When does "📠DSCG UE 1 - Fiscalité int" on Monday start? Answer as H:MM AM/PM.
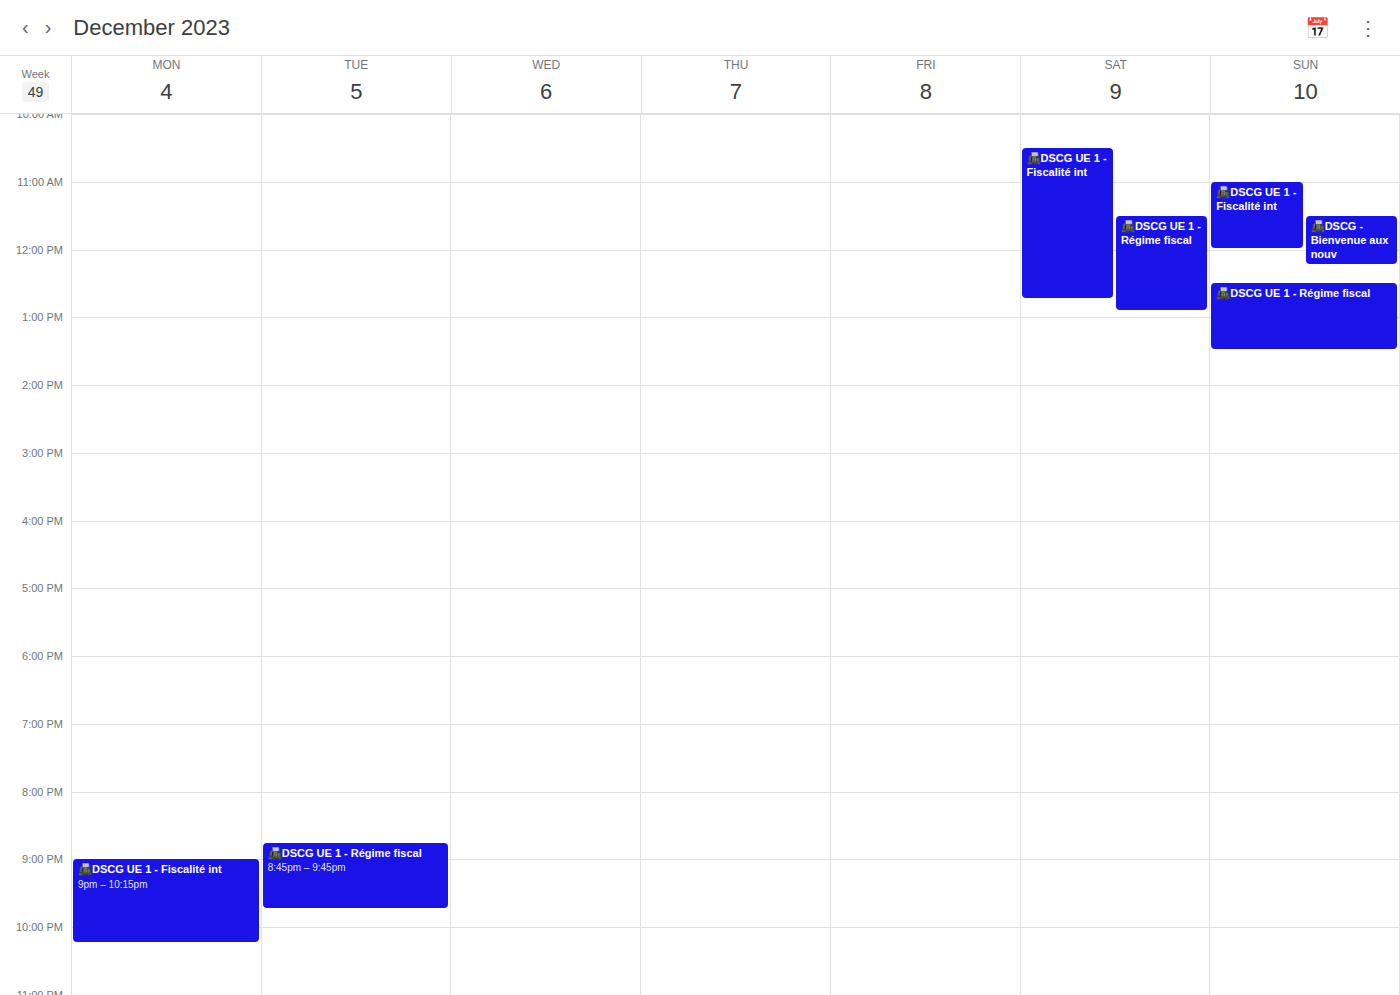
9:00 PM